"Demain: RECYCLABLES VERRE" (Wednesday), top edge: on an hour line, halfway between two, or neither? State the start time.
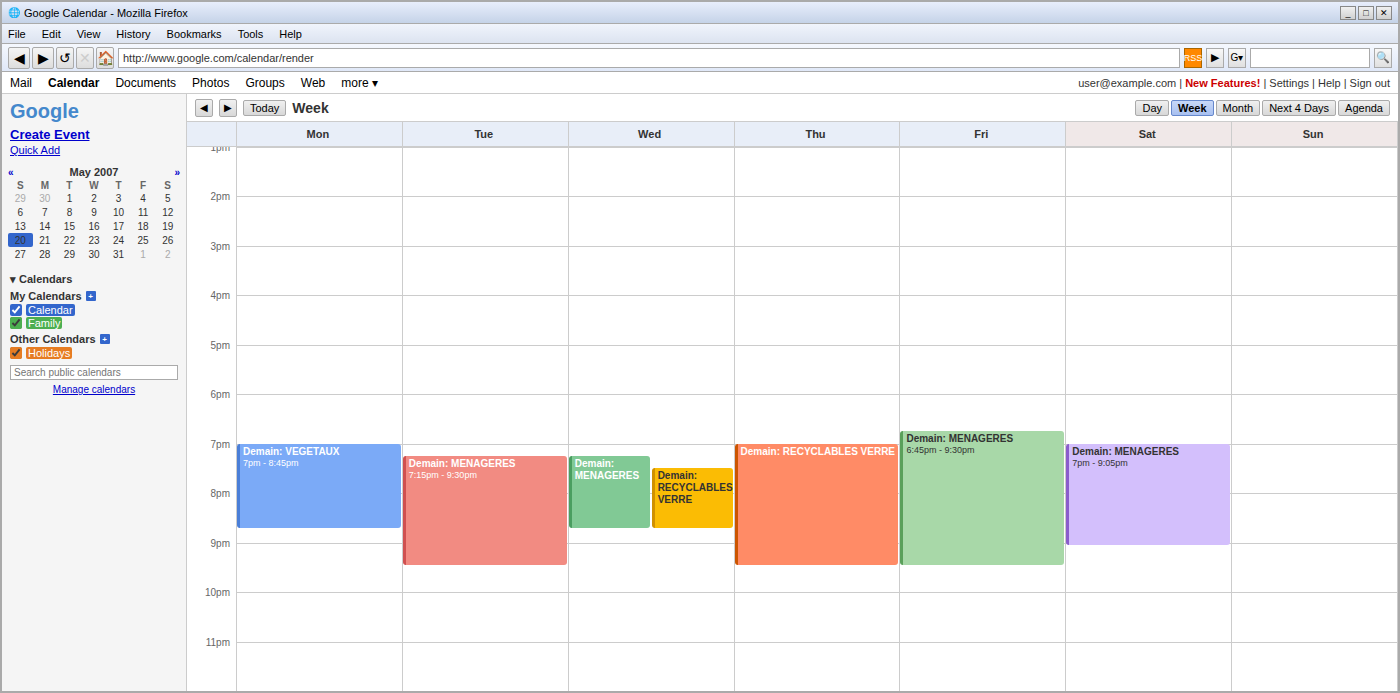
7:30 PM -- halfway between the 7 PM and 8 PM lines.